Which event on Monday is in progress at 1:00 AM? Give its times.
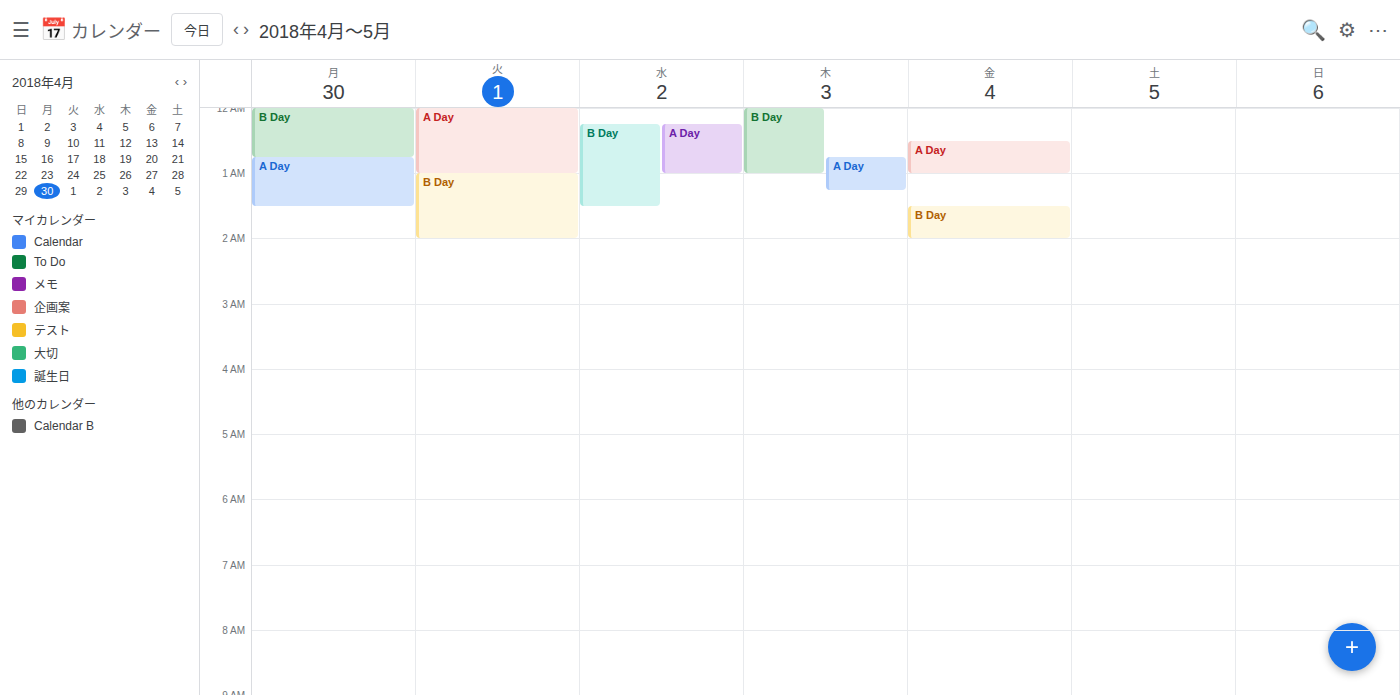
"A Day", 12:45 AM to 1:30 AM